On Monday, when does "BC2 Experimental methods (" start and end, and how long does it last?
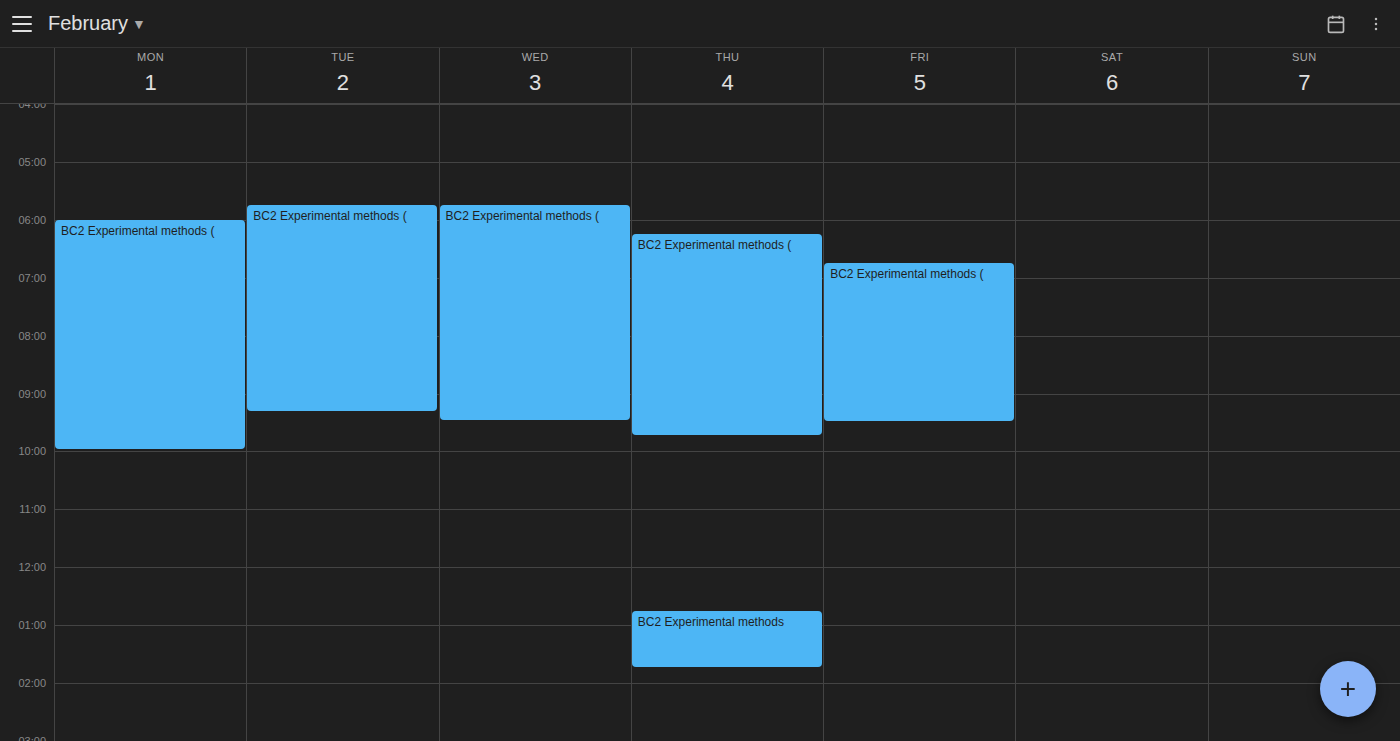
6:00 AM to 10:00 AM, 4 hours